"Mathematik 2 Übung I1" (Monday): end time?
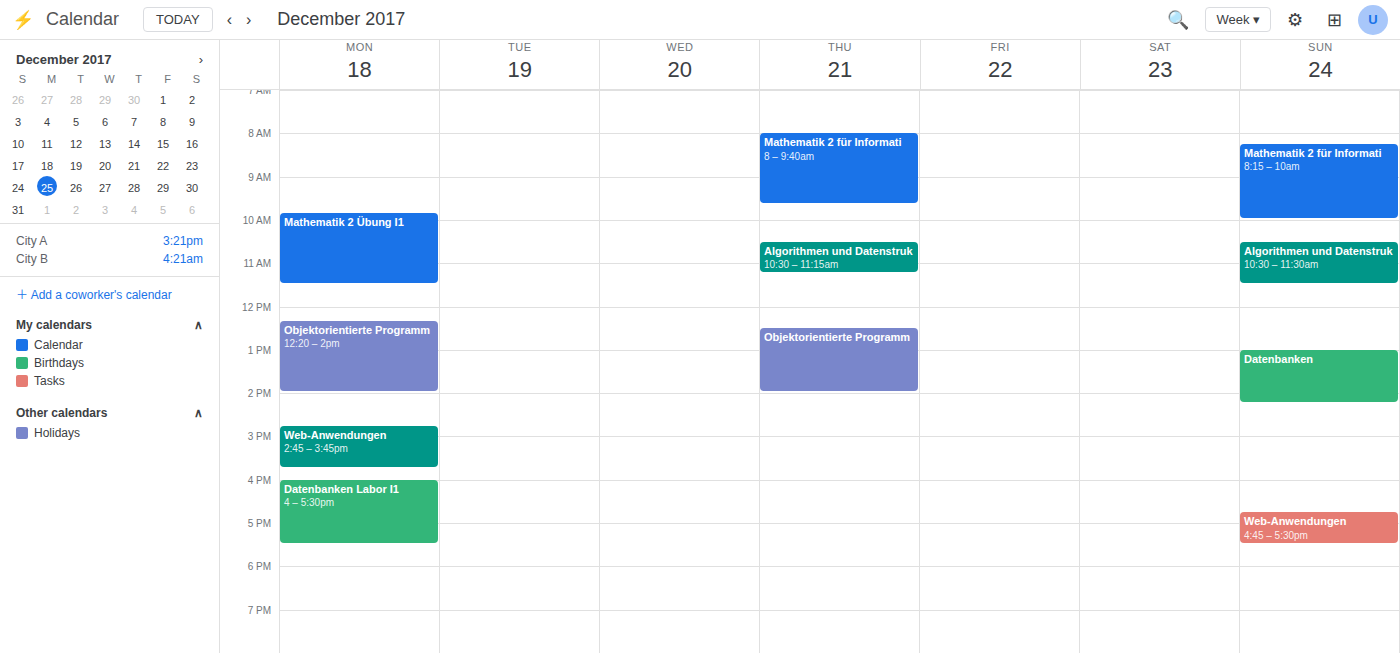
11:30 AM